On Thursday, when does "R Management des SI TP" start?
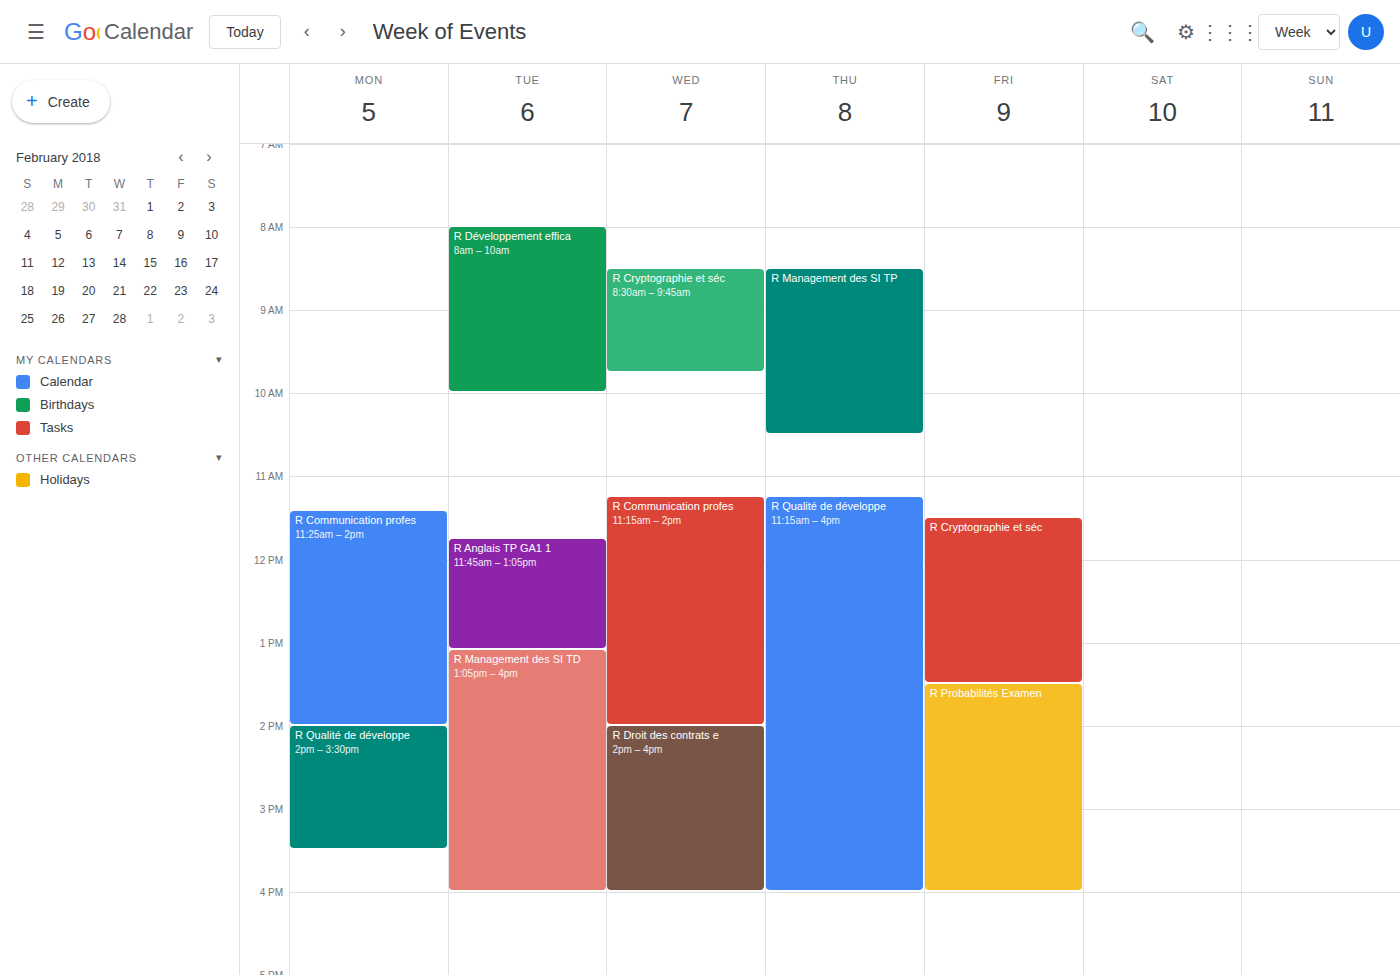
8:30 AM